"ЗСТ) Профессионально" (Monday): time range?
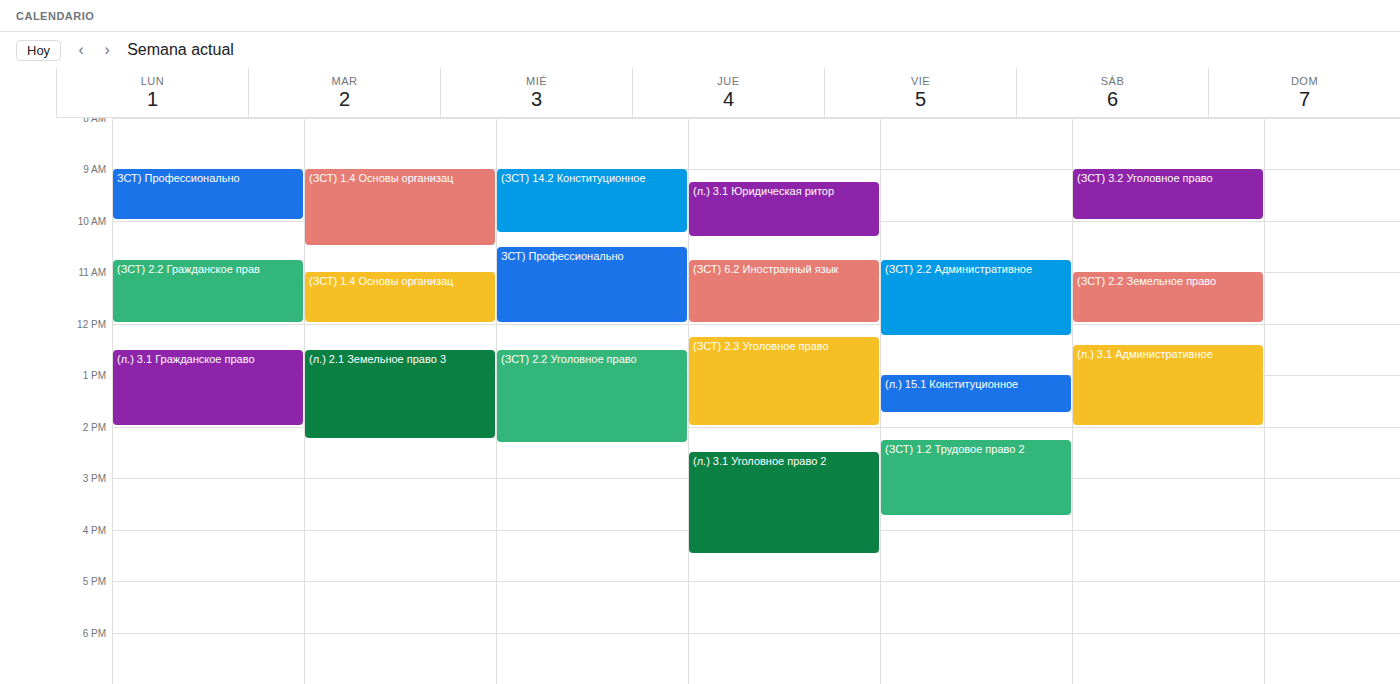
9:00 AM to 10:00 AM